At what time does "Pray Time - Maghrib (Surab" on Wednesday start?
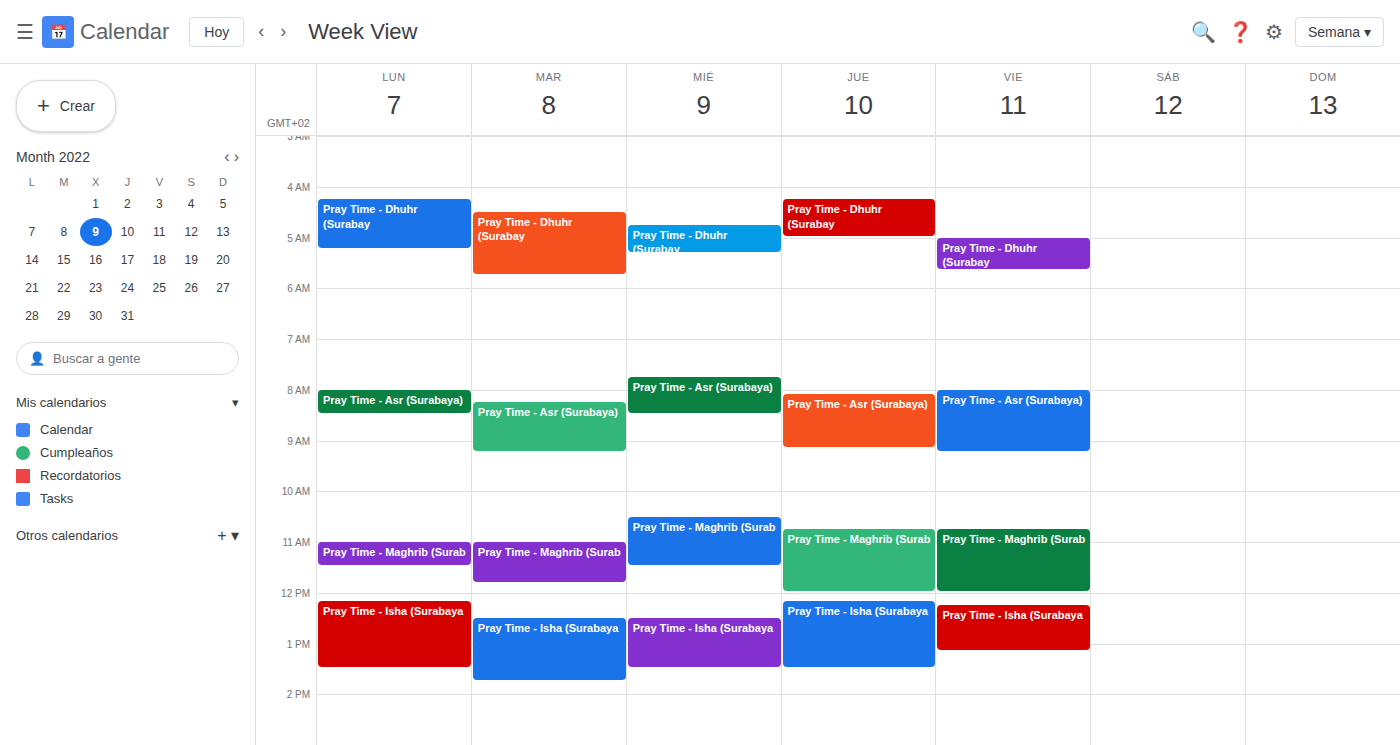
10:30 AM